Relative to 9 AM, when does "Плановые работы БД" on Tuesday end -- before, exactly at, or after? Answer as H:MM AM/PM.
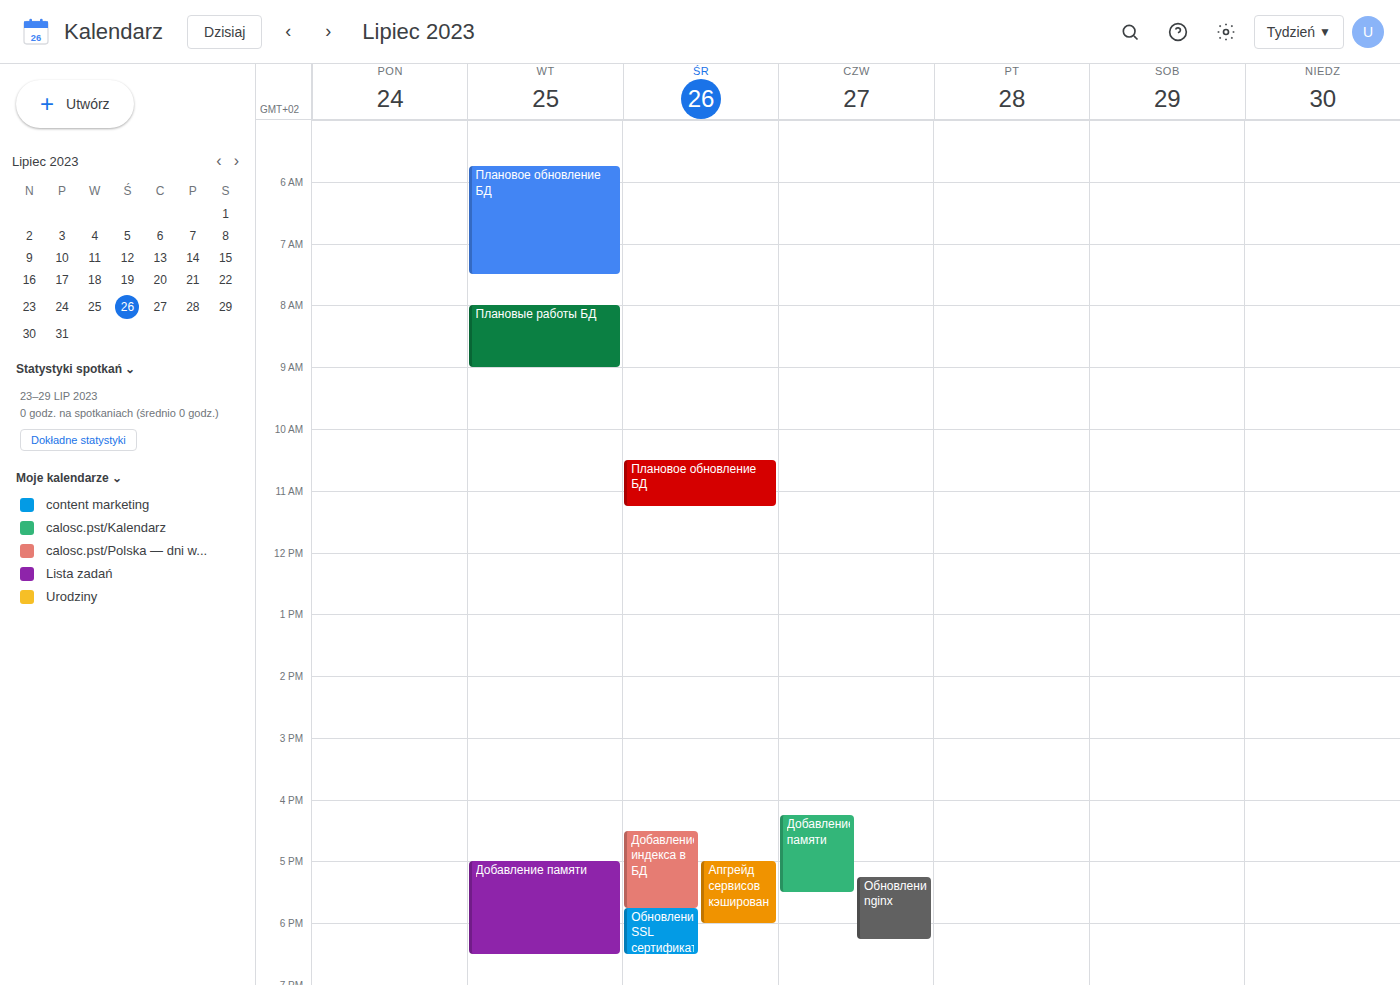
9:00 AM -- exactly at 9 AM, on the 9 AM line.